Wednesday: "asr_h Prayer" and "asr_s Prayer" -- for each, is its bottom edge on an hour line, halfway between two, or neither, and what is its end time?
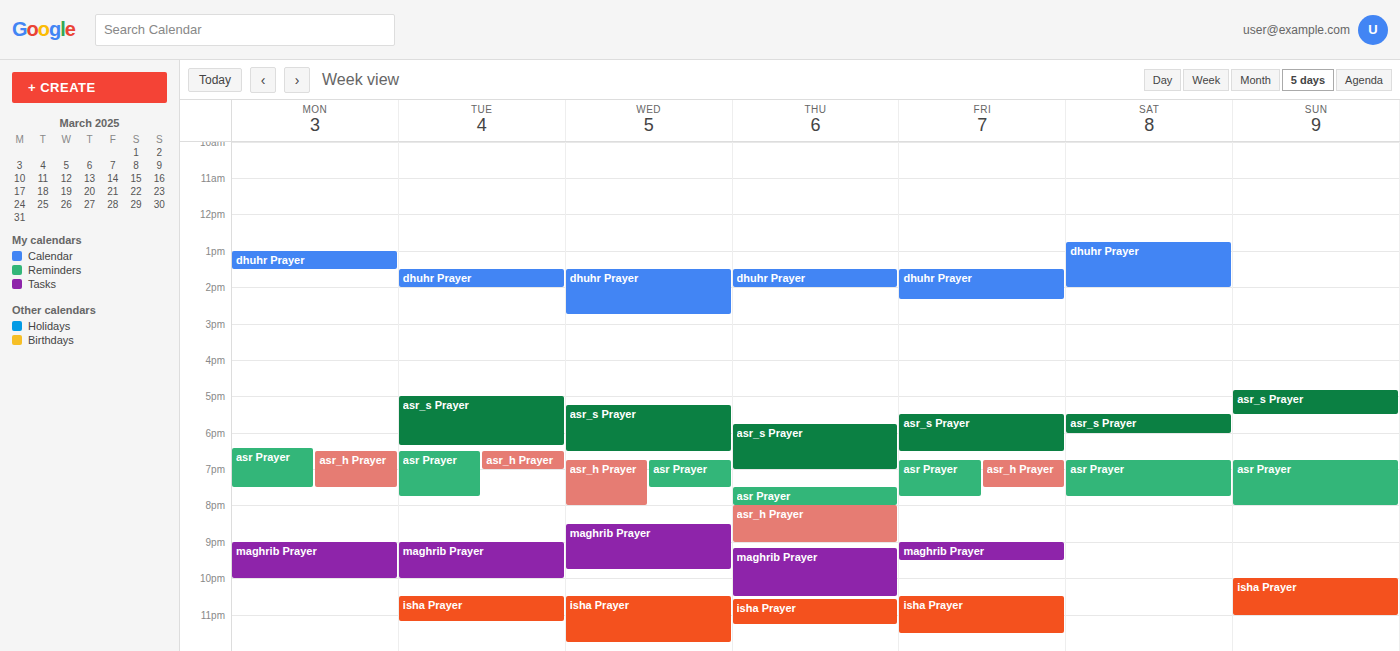
"asr_h Prayer": 8:00 PM, exactly on the 8 PM line. "asr_s Prayer": 6:30 PM, halfway between the 6 PM and 7 PM lines.